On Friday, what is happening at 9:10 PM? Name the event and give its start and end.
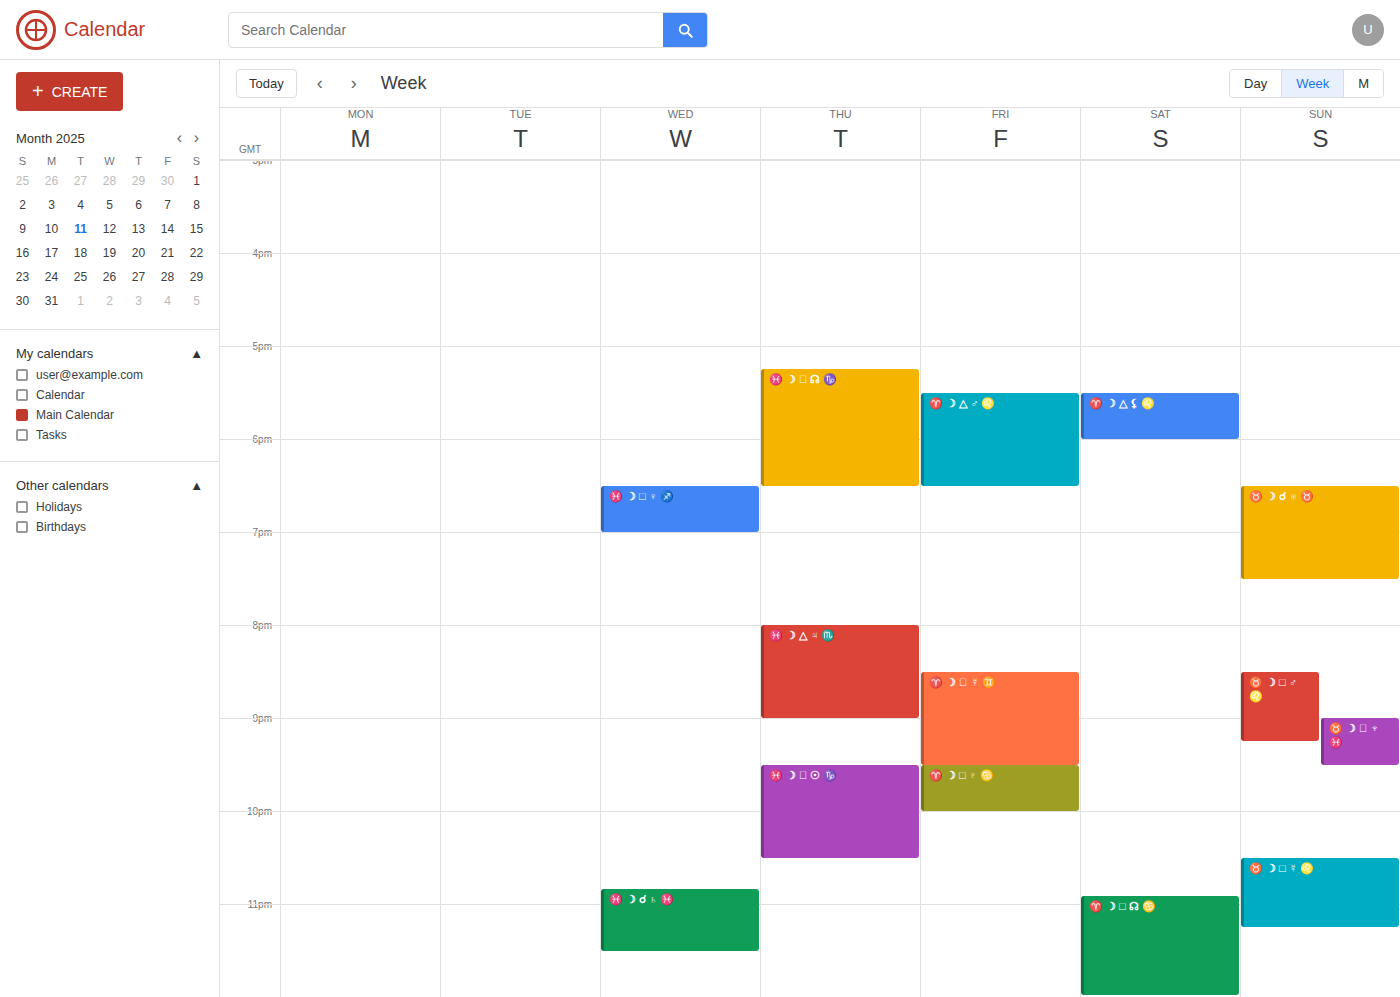
"♈️ ☽ ⚹ ☿ ♊️", 8:30 PM to 9:30 PM